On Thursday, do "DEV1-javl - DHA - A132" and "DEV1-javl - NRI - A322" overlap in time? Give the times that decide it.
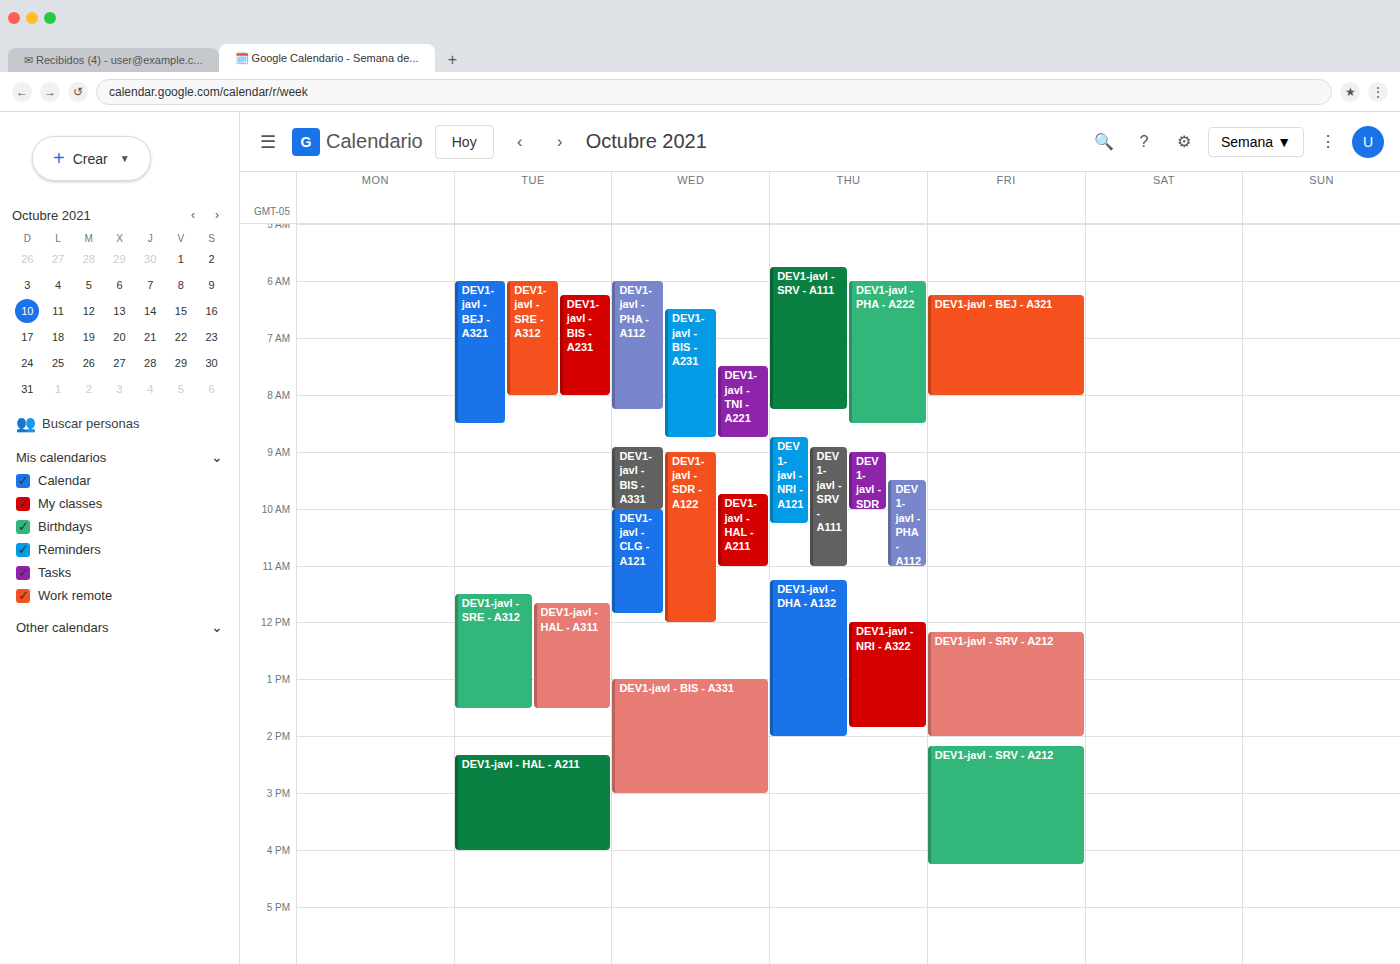
"DEV1-javl - NRI - A322" runs 12:00 PM to 1:50 PM, inside "DEV1-javl - DHA - A132" -- they overlap.